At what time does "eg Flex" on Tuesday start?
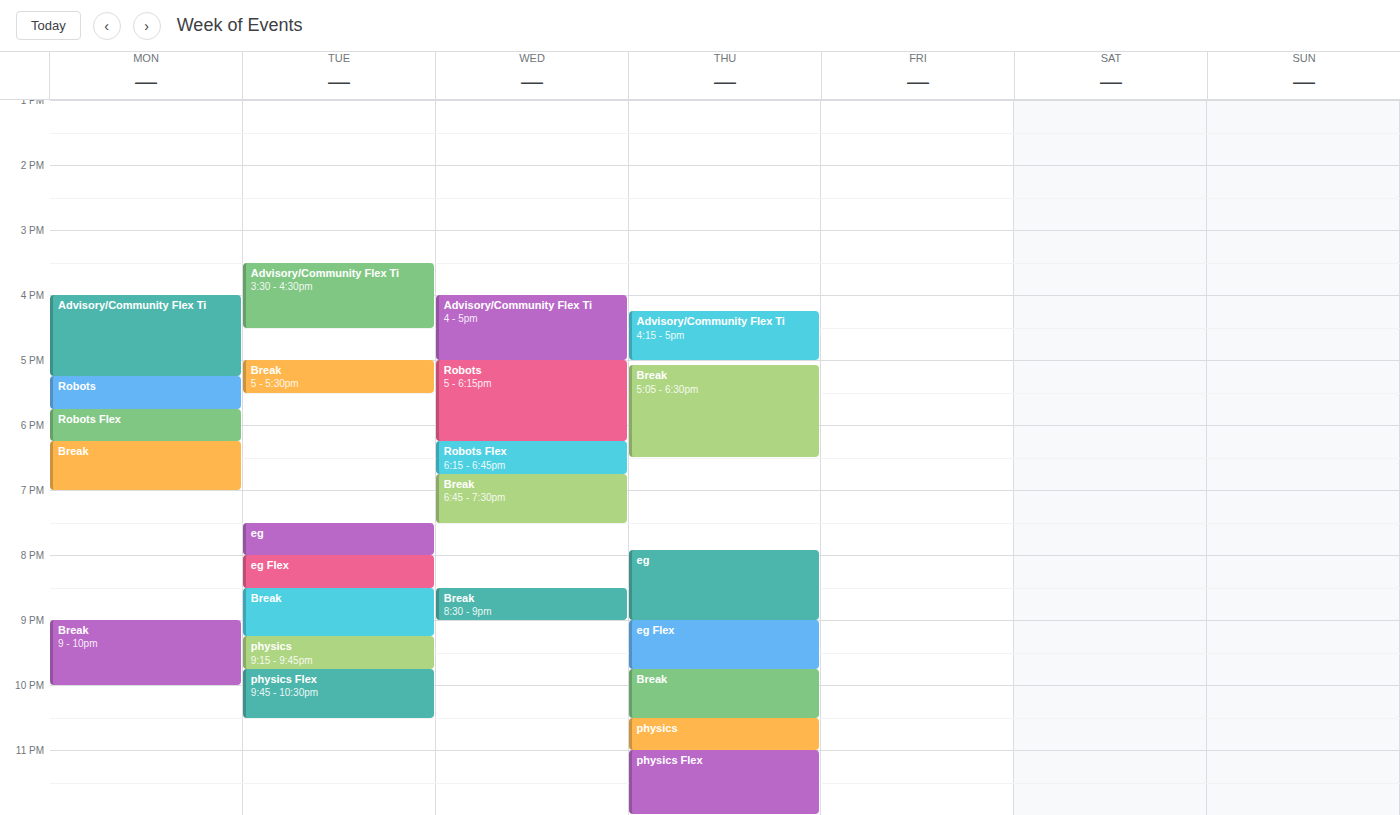
8:00 PM